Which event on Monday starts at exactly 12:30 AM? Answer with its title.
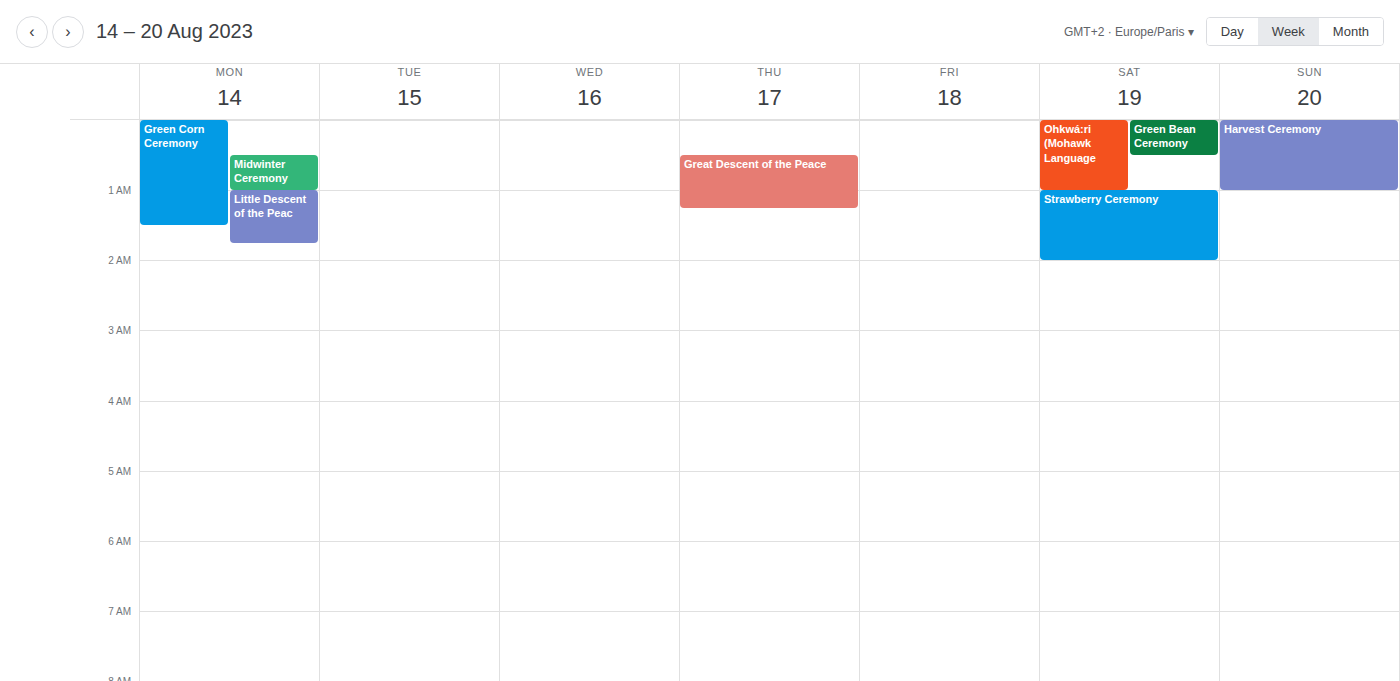
"Midwinter Ceremony"